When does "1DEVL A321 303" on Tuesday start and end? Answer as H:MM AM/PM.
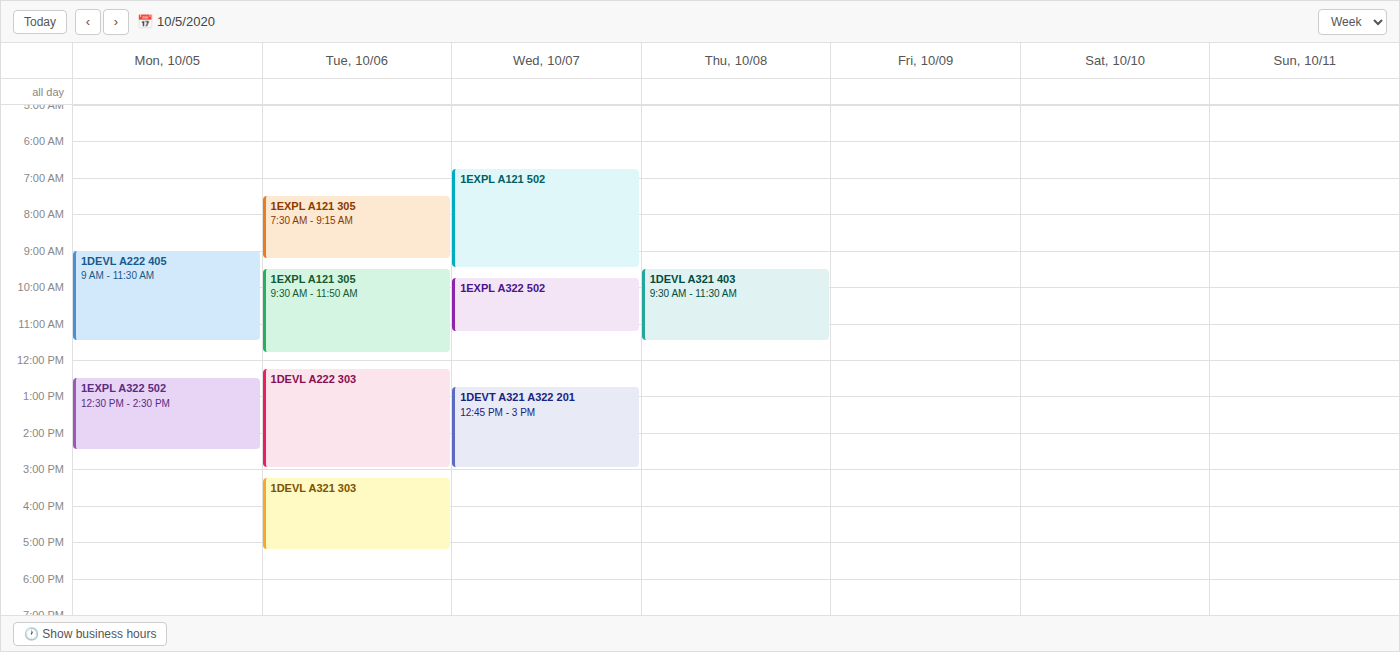
3:15 PM to 5:15 PM